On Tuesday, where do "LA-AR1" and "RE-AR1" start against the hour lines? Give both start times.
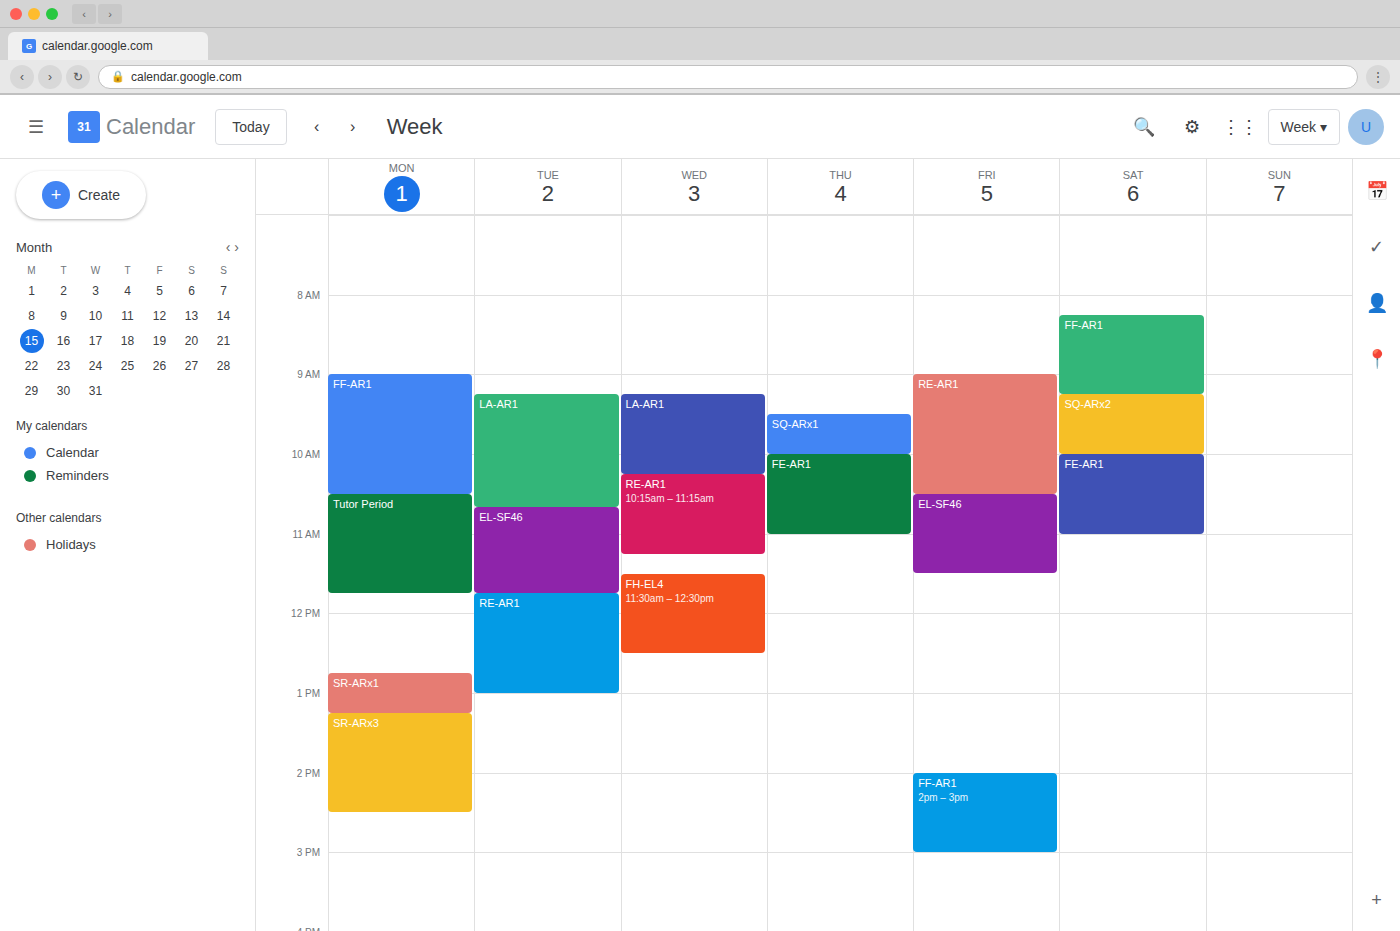
"LA-AR1": 9:15 AM, neither: a quarter of the way from the 9 AM line to the 10 AM line. "RE-AR1": 11:45 AM, neither: three quarters of the way from the 11 AM line to the 12 PM line.